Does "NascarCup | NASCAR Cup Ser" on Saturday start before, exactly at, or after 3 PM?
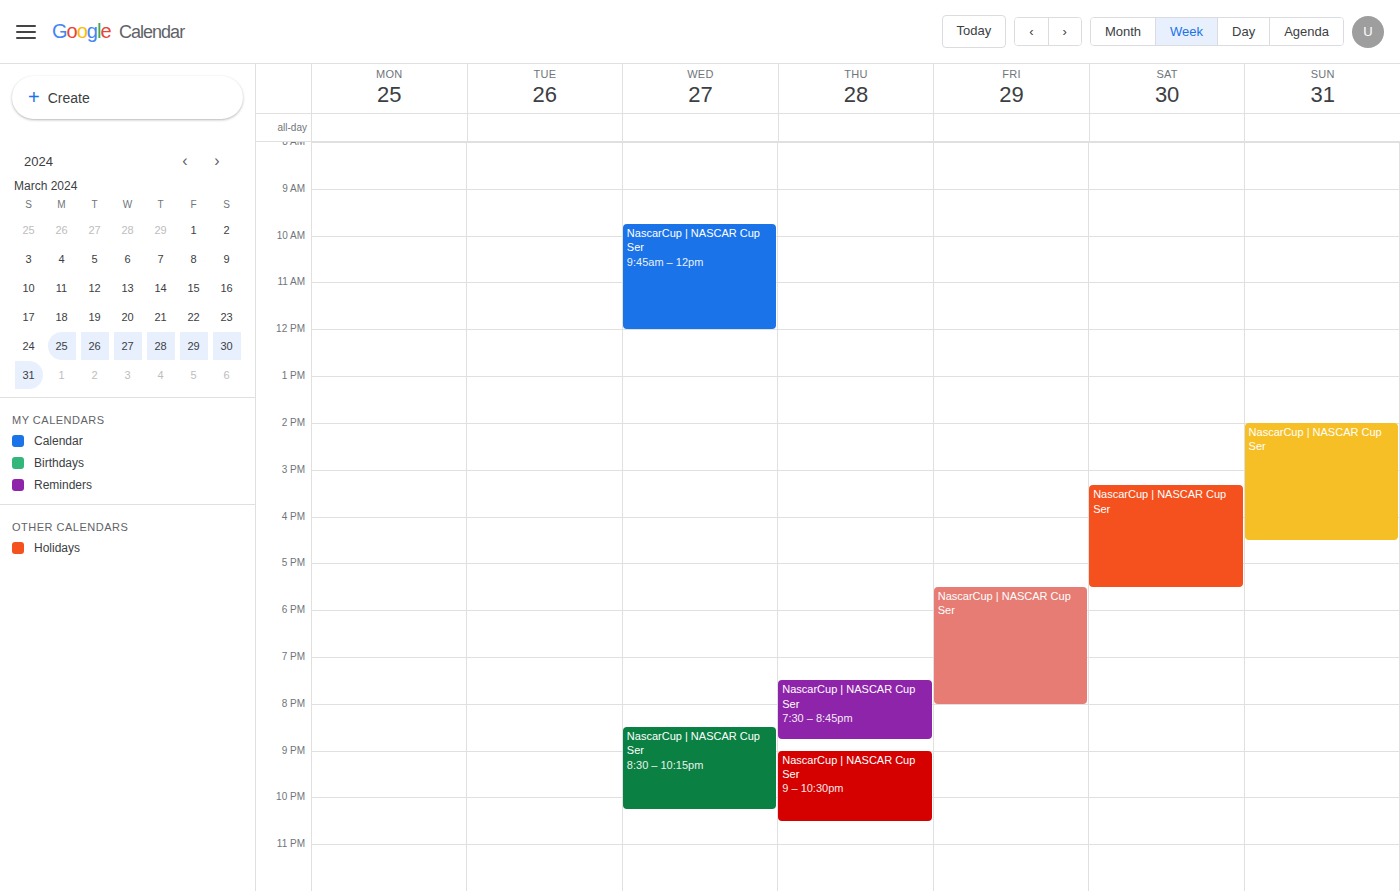
3:20 PM -- after 3 PM, 20 minutes below the 3 PM line.